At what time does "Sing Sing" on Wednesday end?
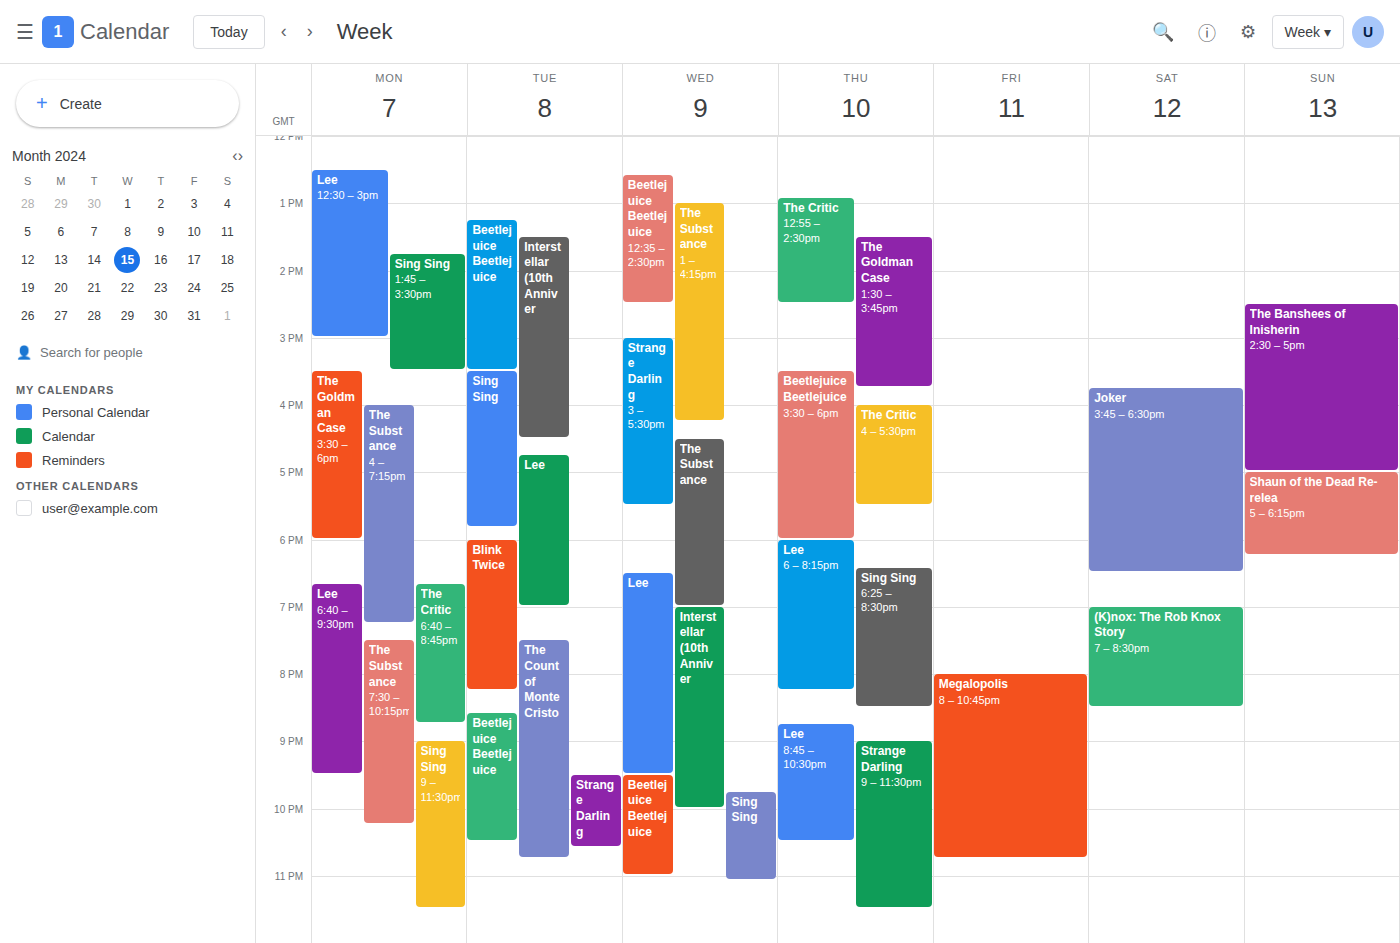
23:05